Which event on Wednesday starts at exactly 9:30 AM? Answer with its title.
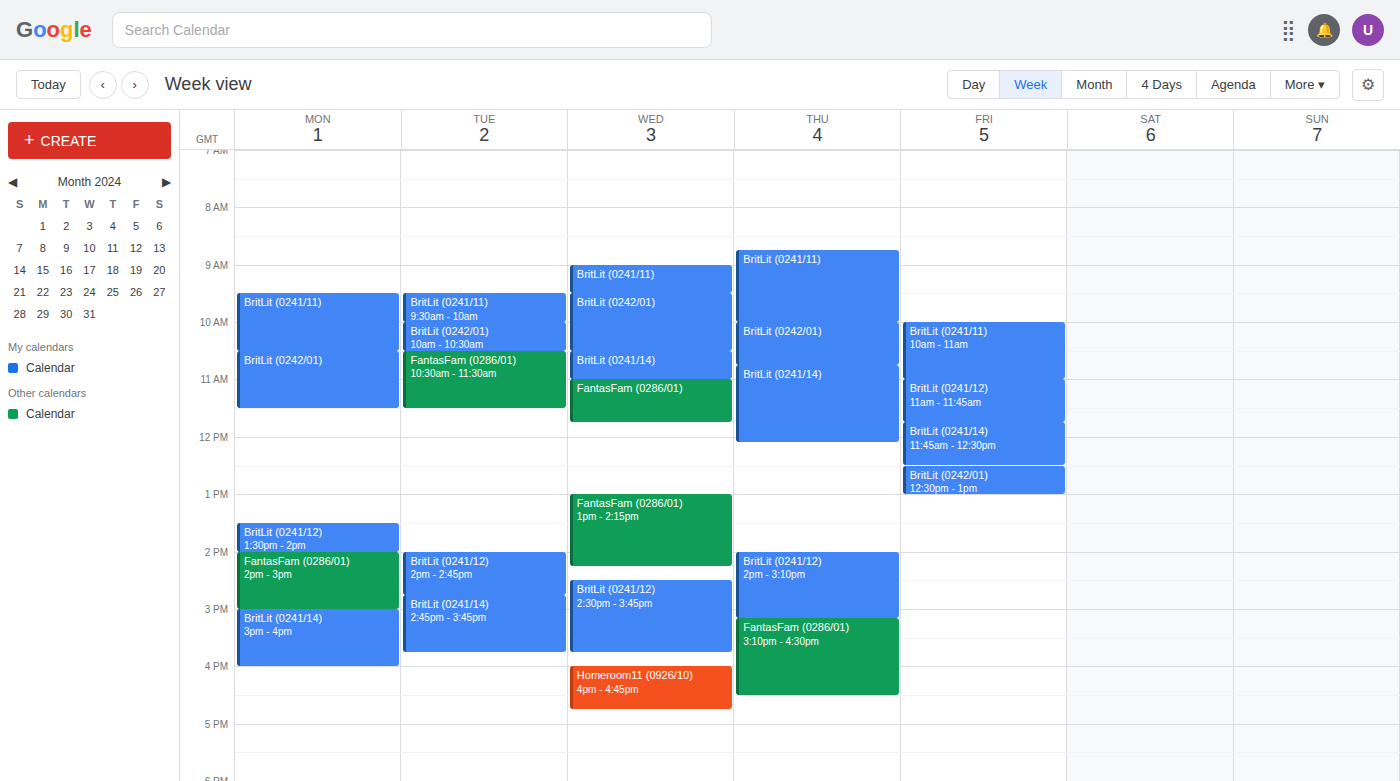
"BritLit (0242/01)"